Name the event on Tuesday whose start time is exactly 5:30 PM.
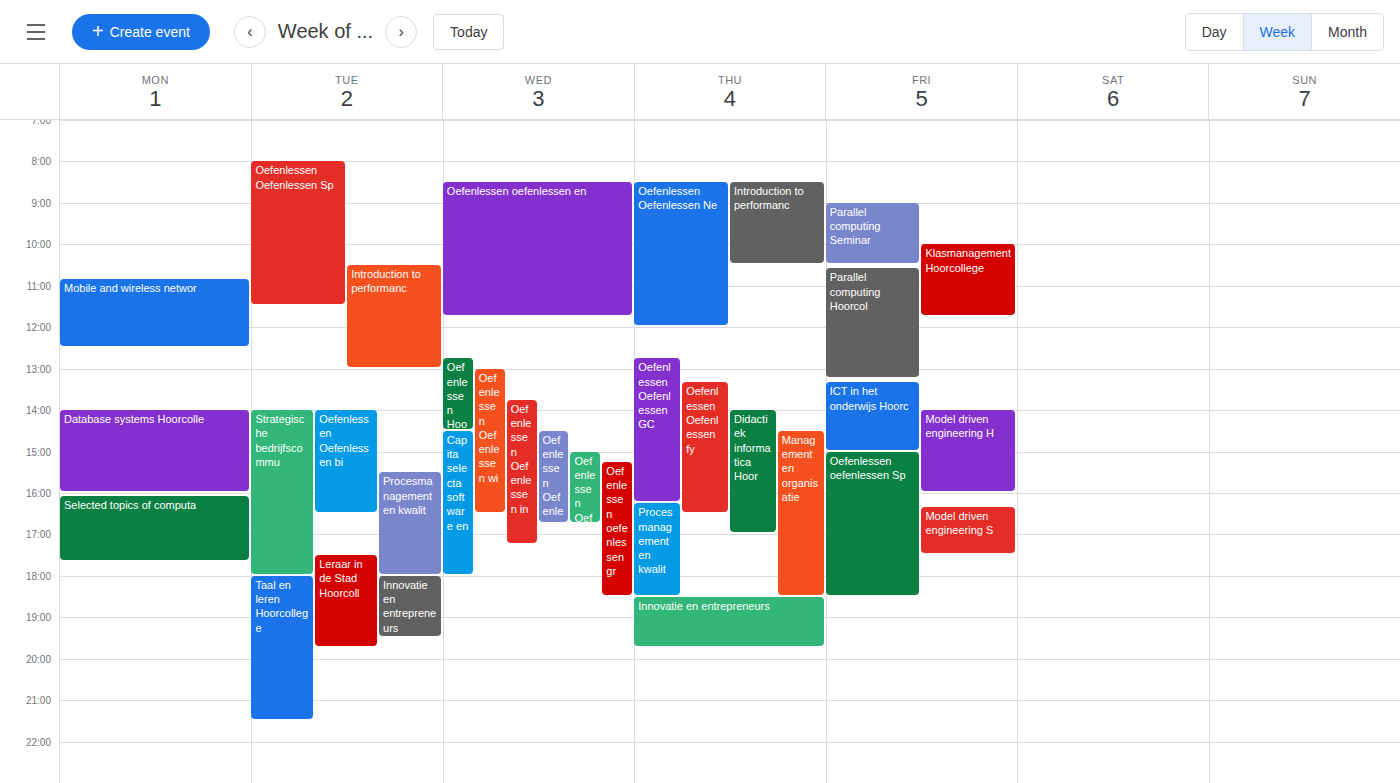
"Leraar in de Stad Hoorcoll"